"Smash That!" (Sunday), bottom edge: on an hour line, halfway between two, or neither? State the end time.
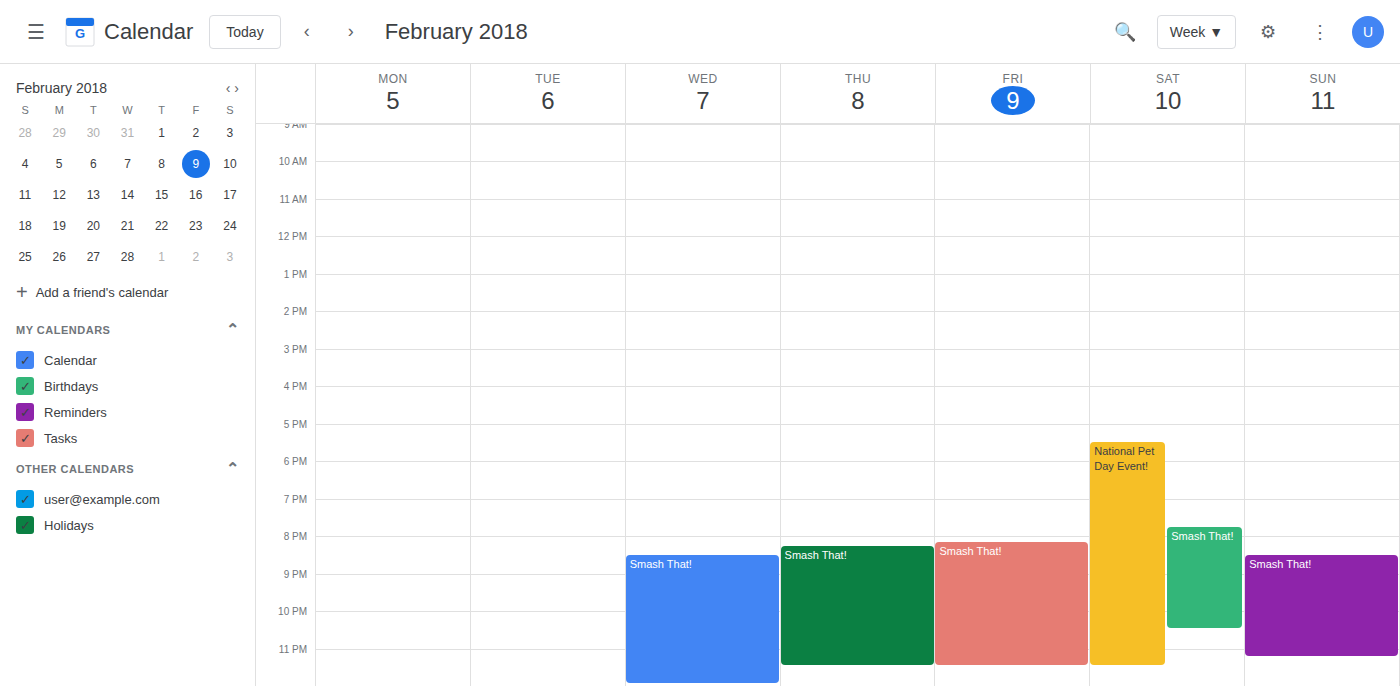
11:15 PM -- neither: a quarter of the way from the 11 PM line to the 12 AM line.